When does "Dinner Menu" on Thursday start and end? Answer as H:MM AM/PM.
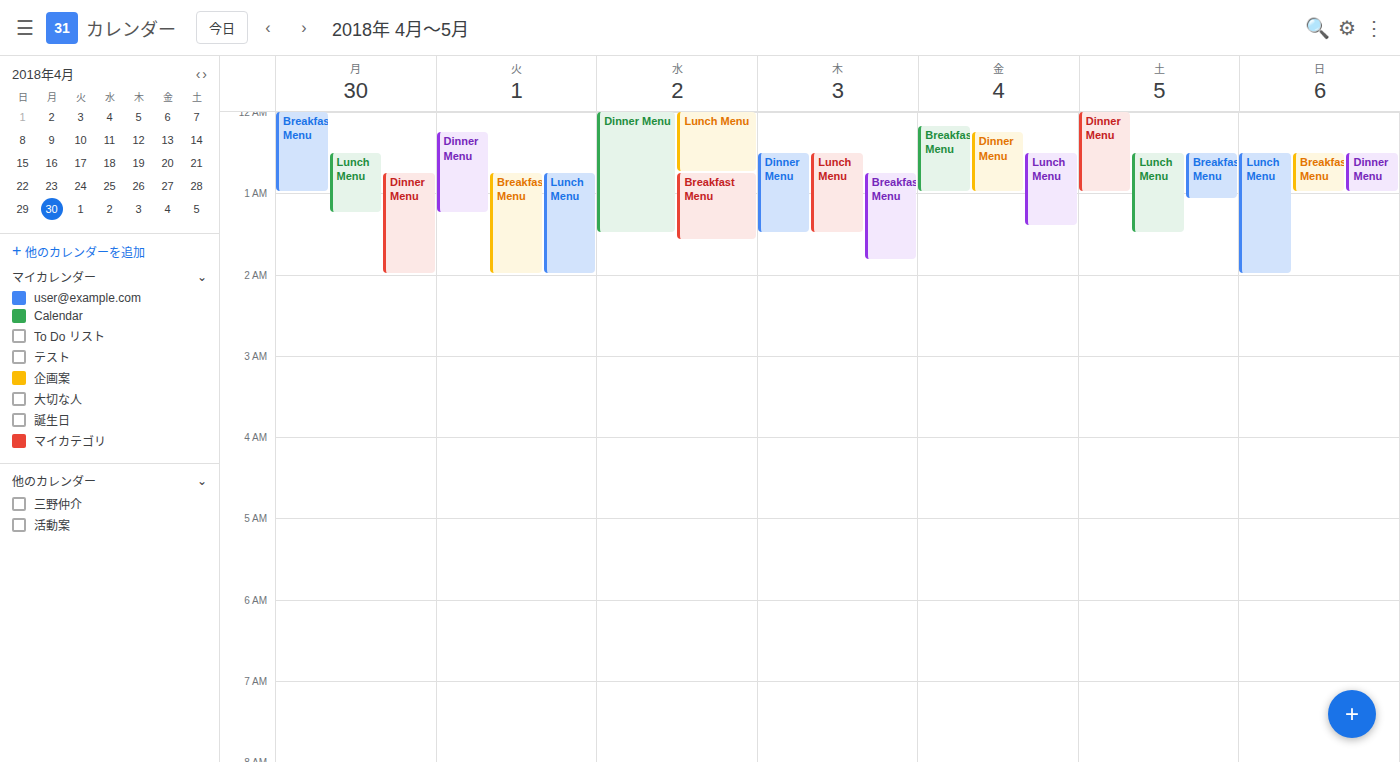
12:30 AM to 1:30 AM